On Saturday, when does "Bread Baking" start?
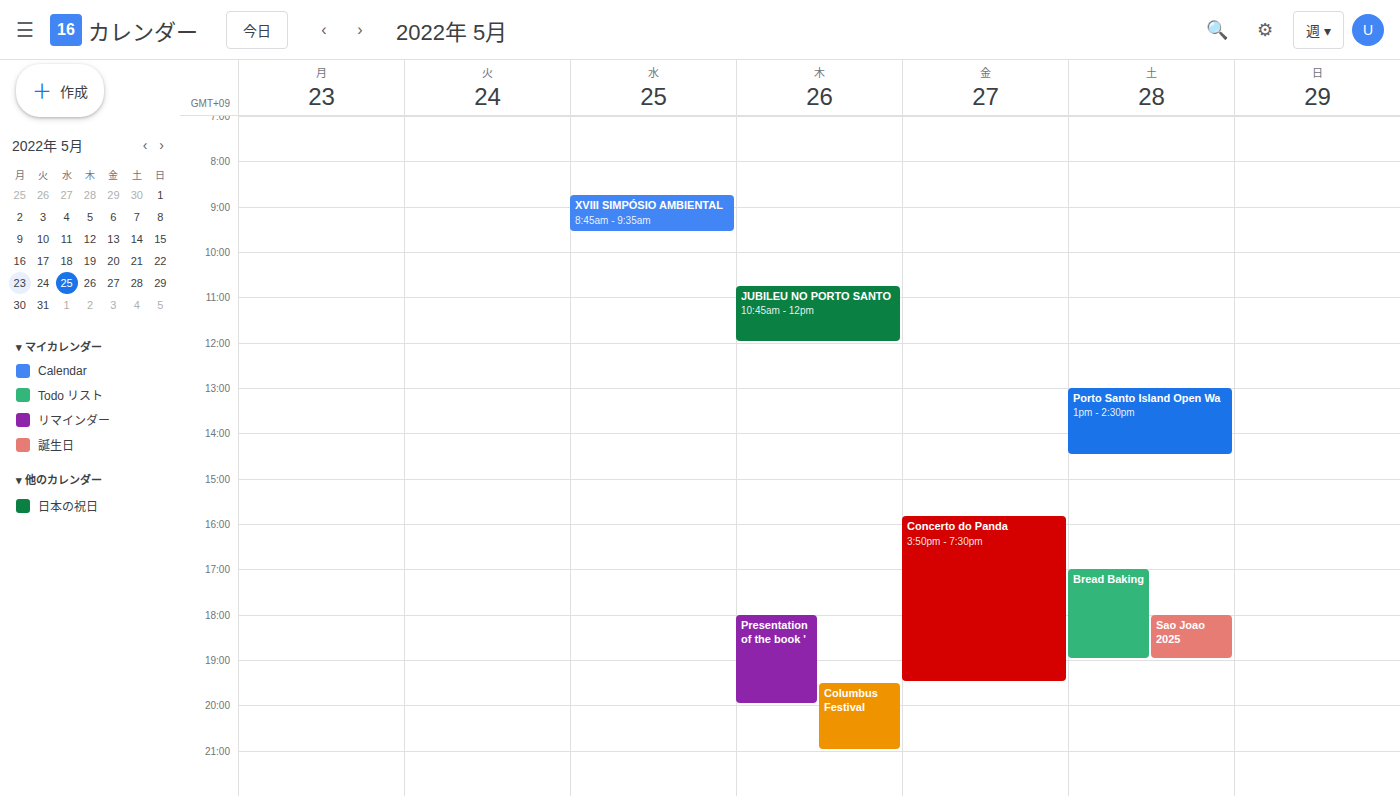
5:00 PM